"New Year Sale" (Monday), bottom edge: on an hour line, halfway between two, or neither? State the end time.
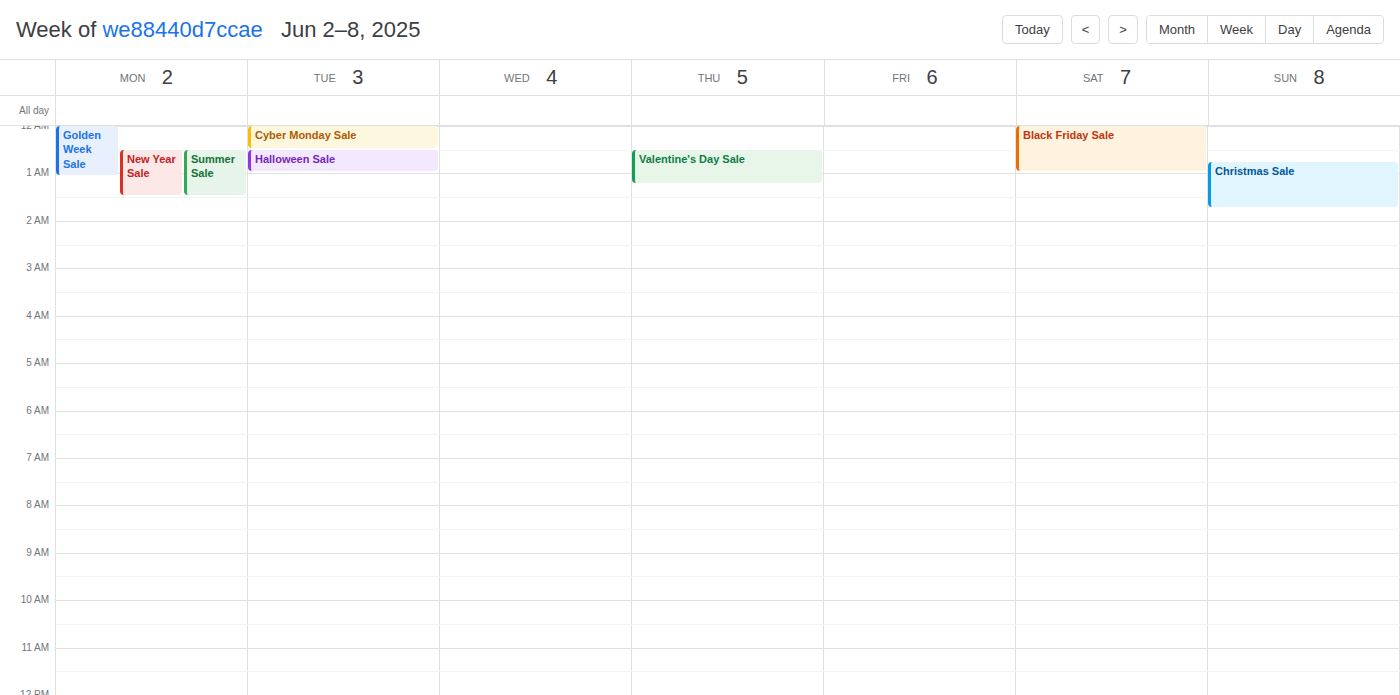
1:30 AM -- halfway between the 1 AM and 2 AM lines.